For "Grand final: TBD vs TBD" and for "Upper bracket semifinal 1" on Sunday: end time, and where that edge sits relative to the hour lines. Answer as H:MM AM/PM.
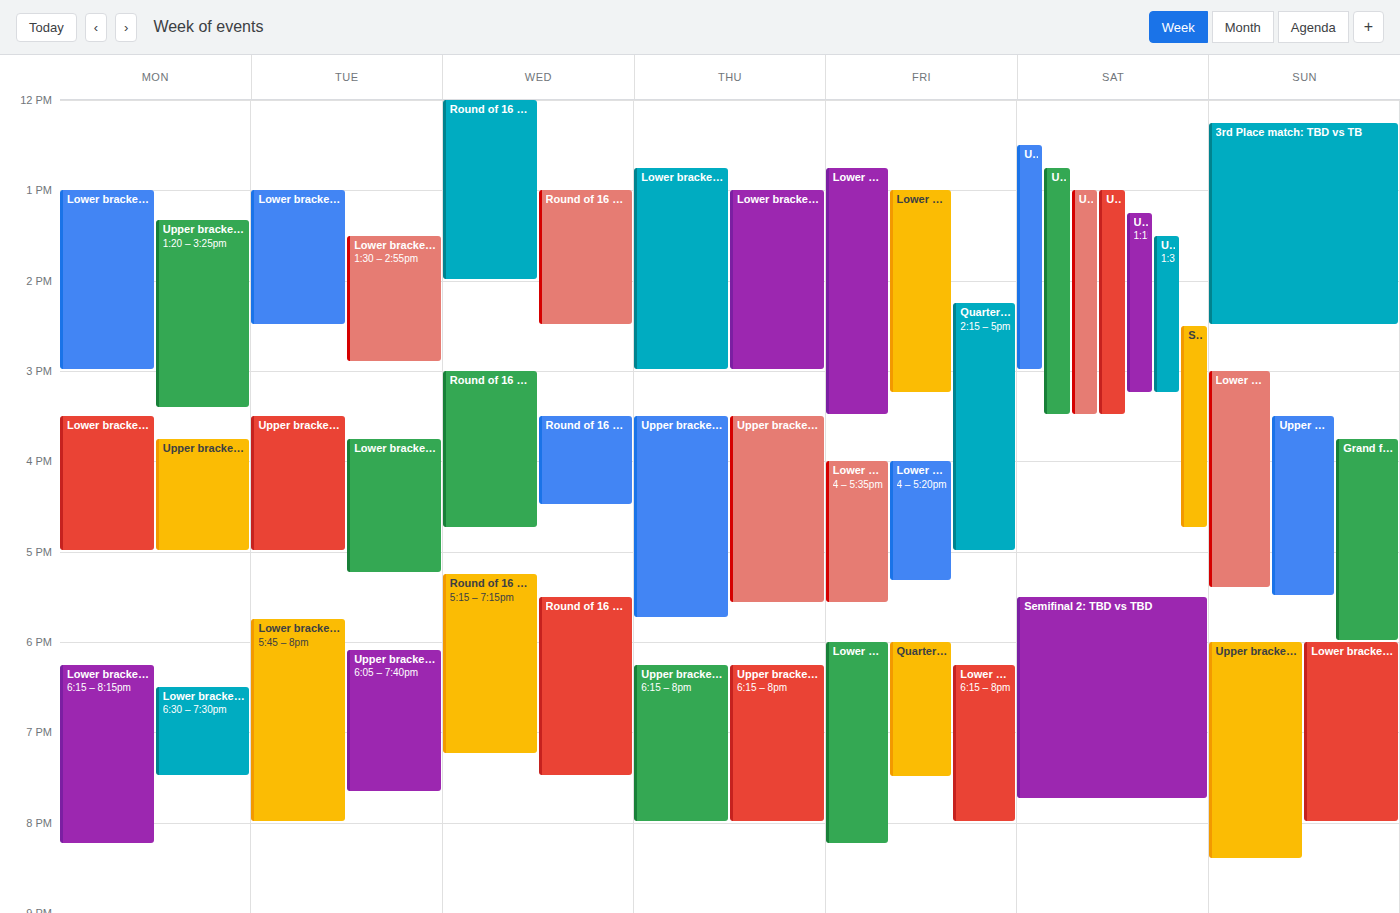
"Grand final: TBD vs TBD": 6:00 PM, exactly on the 6 PM line. "Upper bracket semifinal 1": 5:30 PM, halfway between the 5 PM and 6 PM lines.